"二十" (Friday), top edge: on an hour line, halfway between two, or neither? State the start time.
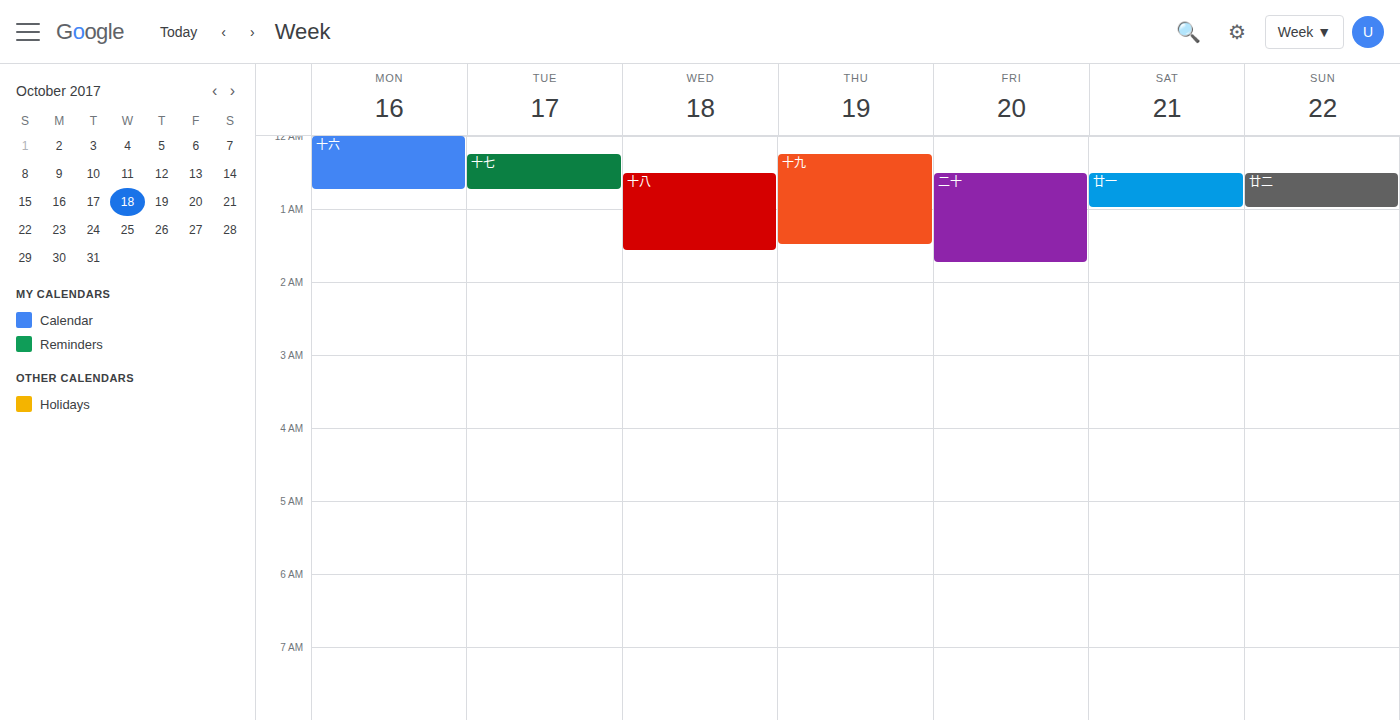
00:30 -- halfway between the 00:00 and 01:00 lines.